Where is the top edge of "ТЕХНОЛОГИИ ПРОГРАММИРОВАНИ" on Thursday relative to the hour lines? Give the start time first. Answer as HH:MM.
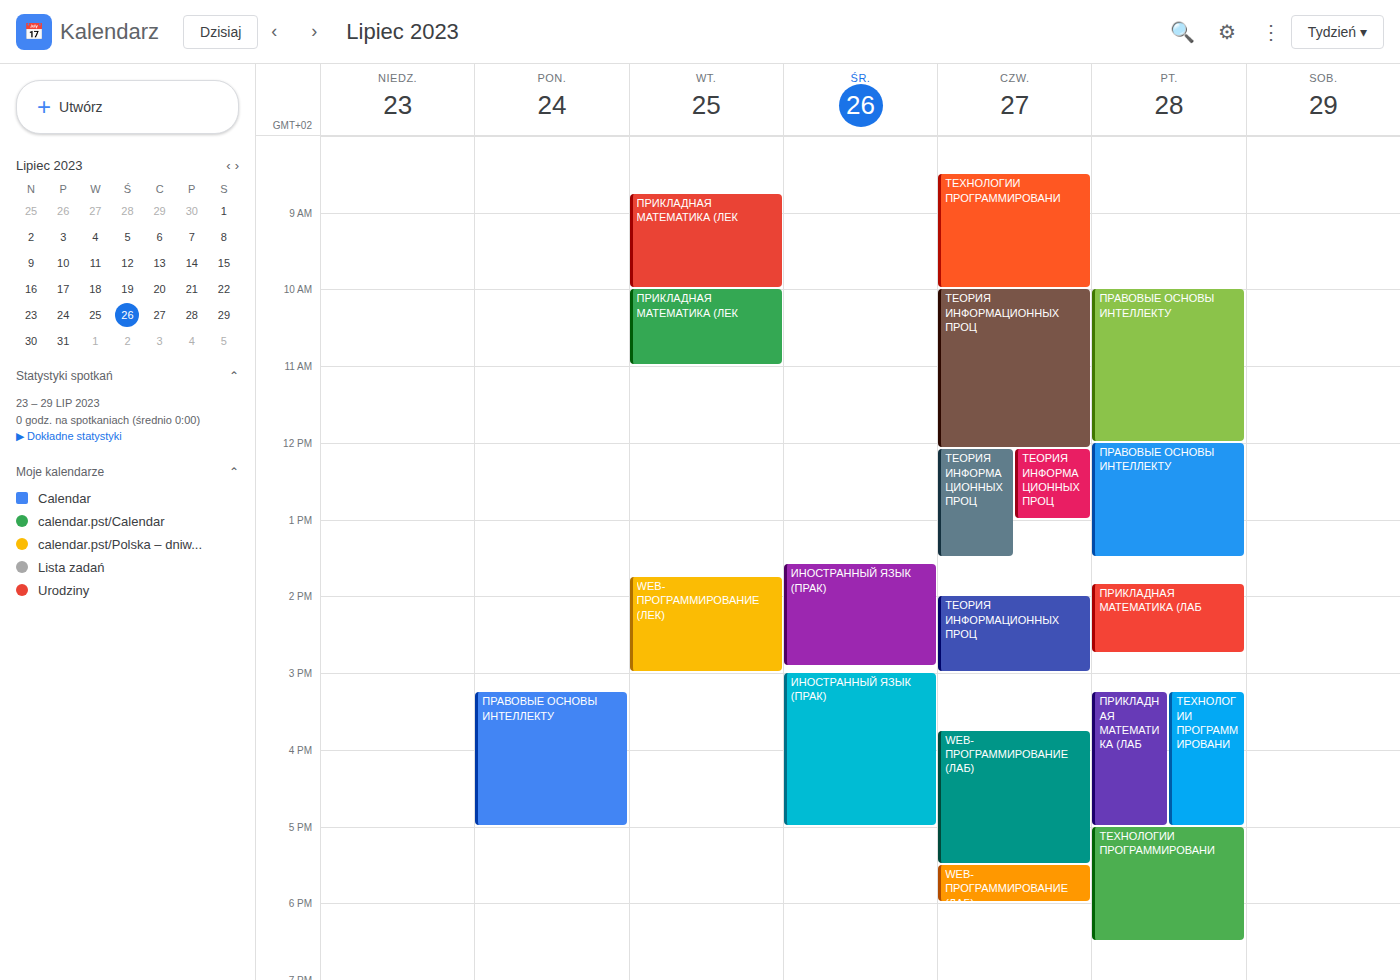
08:30 -- halfway between the 08:00 and 09:00 lines.